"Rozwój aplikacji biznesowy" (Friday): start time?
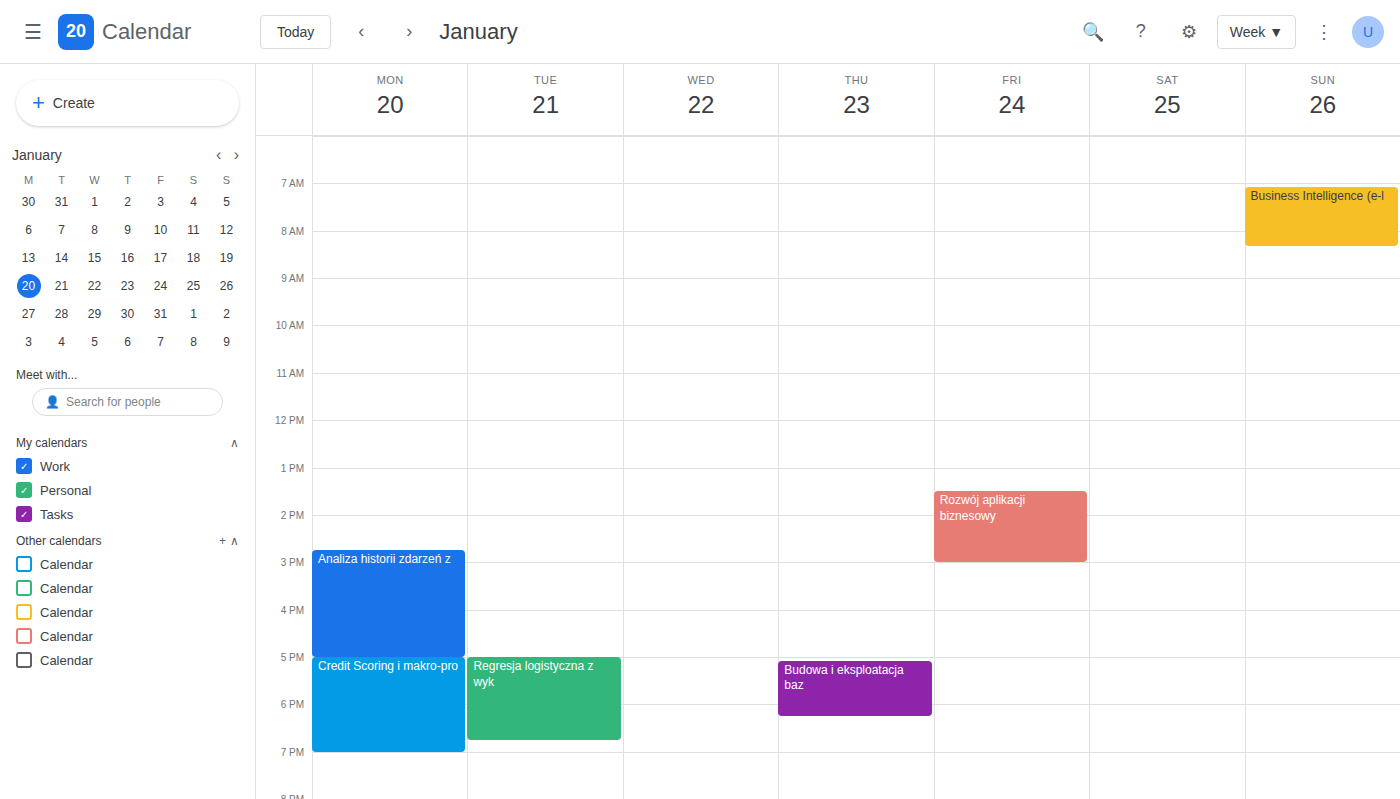
1:30 PM